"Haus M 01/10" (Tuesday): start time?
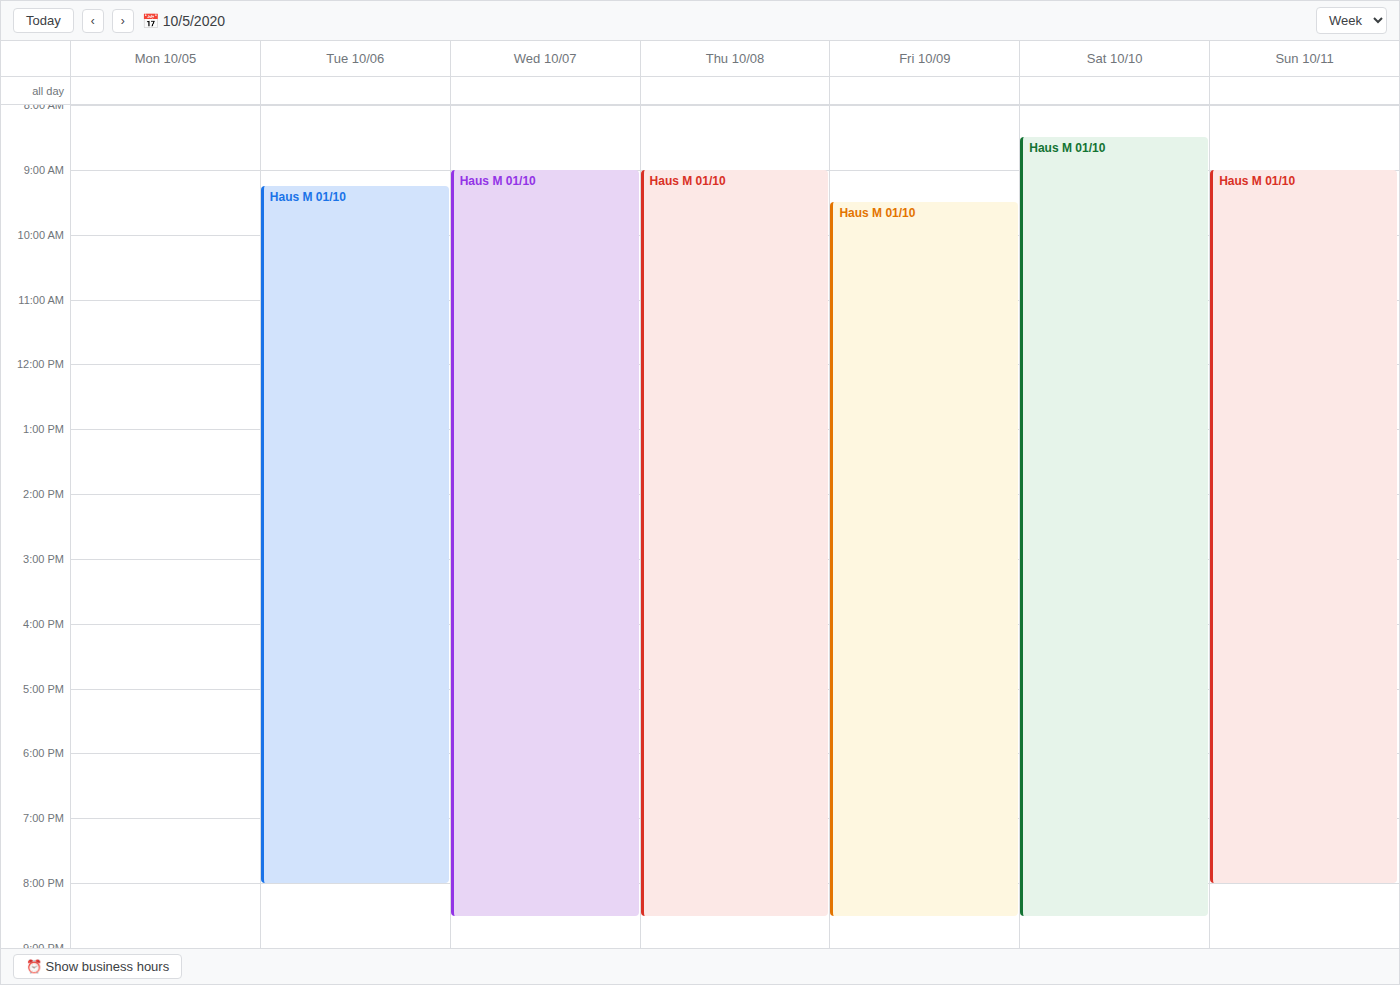
9:15 AM